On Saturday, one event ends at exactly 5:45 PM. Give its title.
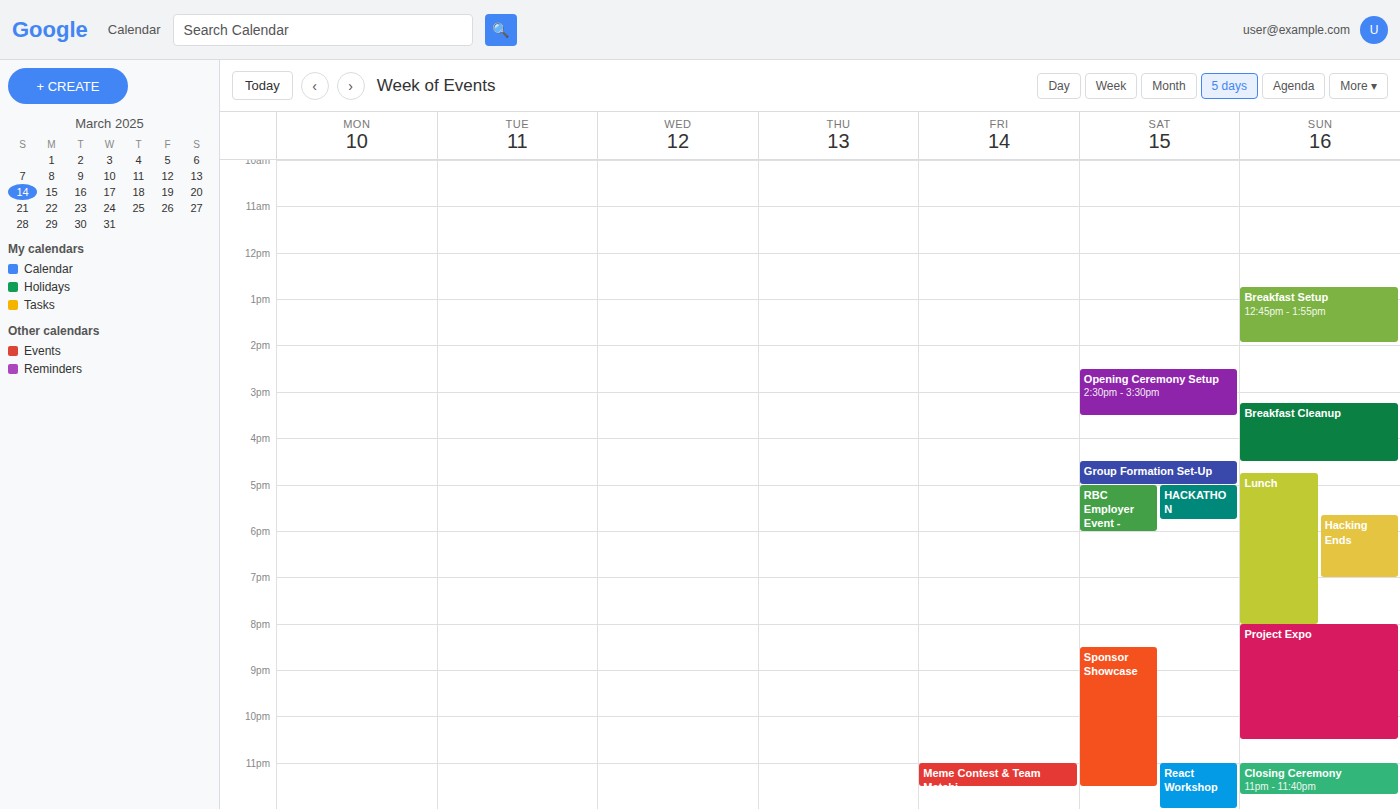
"HACKATHON"